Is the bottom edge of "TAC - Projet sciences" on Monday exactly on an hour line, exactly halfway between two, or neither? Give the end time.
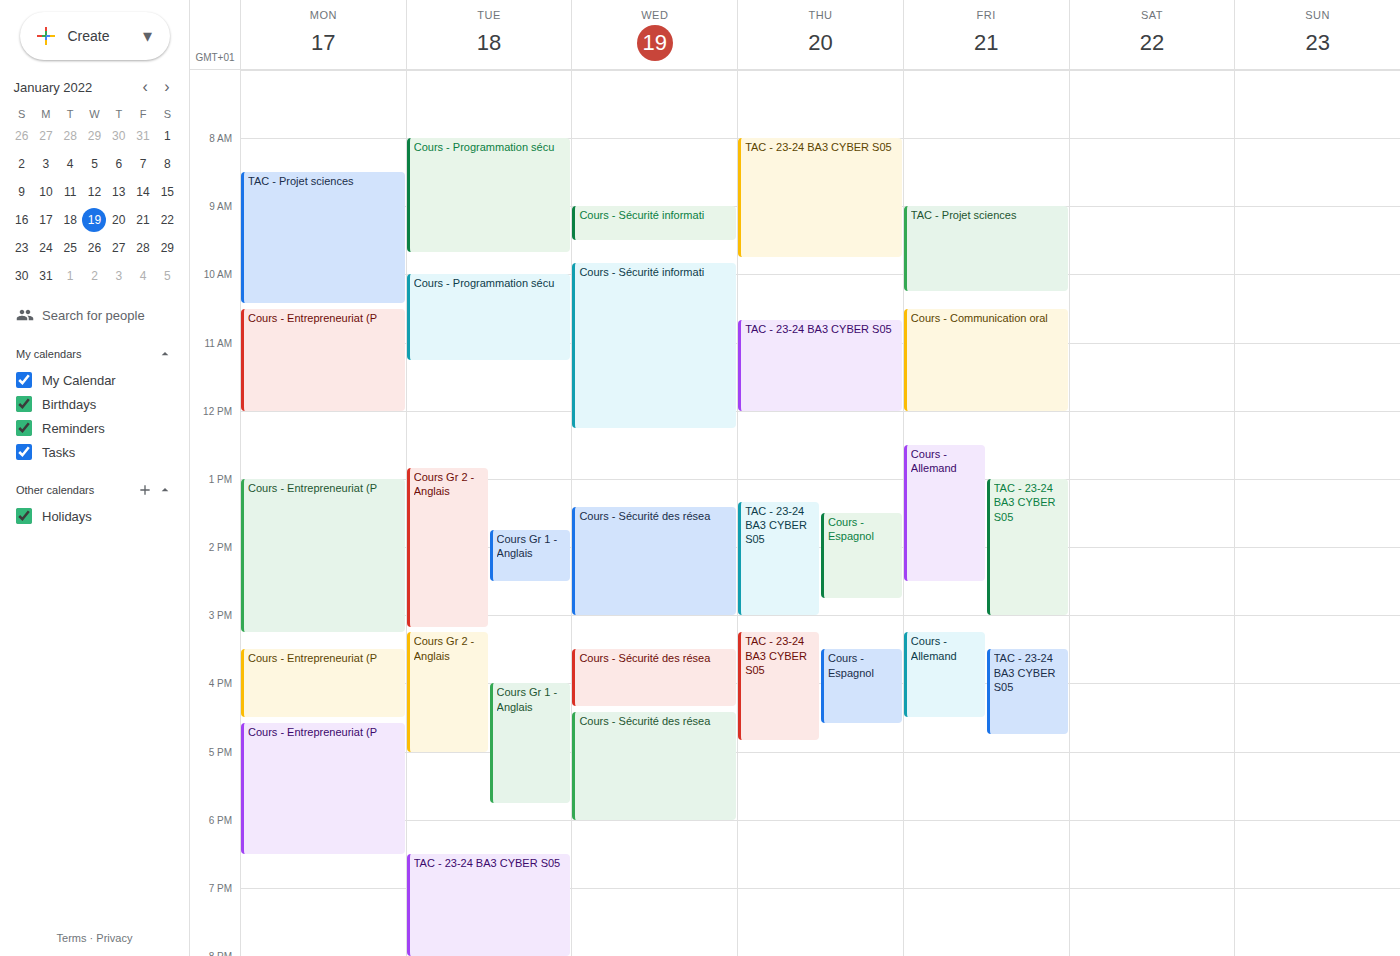
10:25 AM -- neither: 25 minutes below the 10 AM line and 35 minutes above the 11 AM line.